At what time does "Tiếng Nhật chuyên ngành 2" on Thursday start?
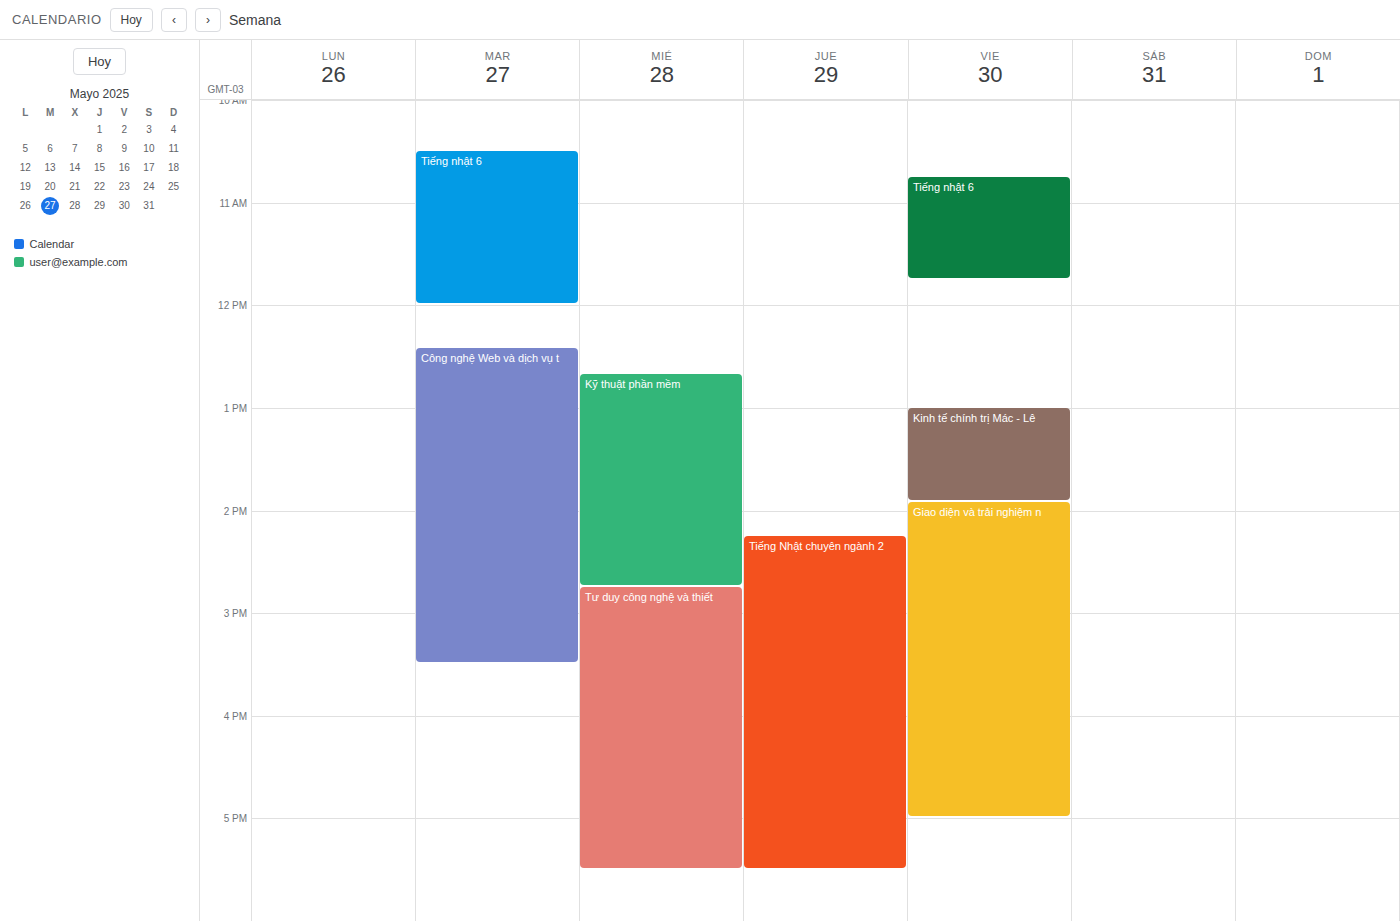
2:15 PM